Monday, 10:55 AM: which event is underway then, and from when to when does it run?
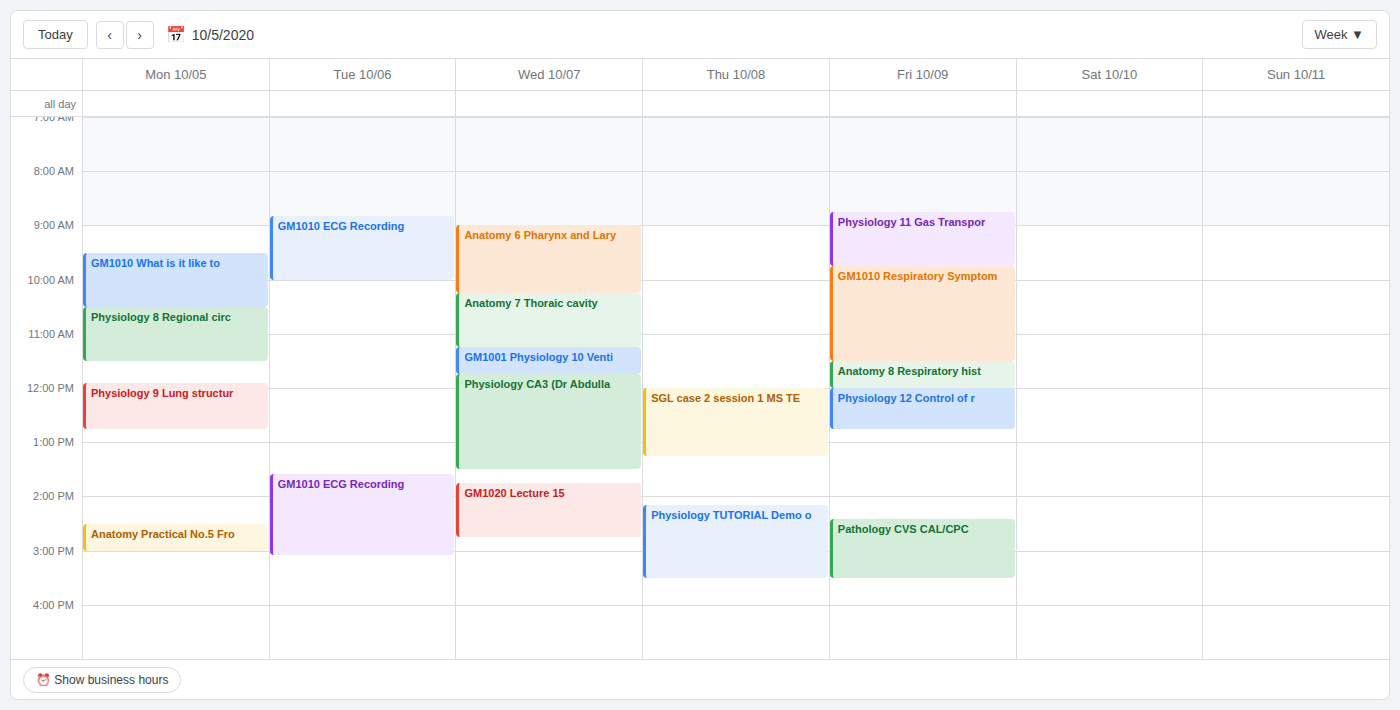
"Physiology 8 Regional circ", 10:30 AM to 11:30 AM